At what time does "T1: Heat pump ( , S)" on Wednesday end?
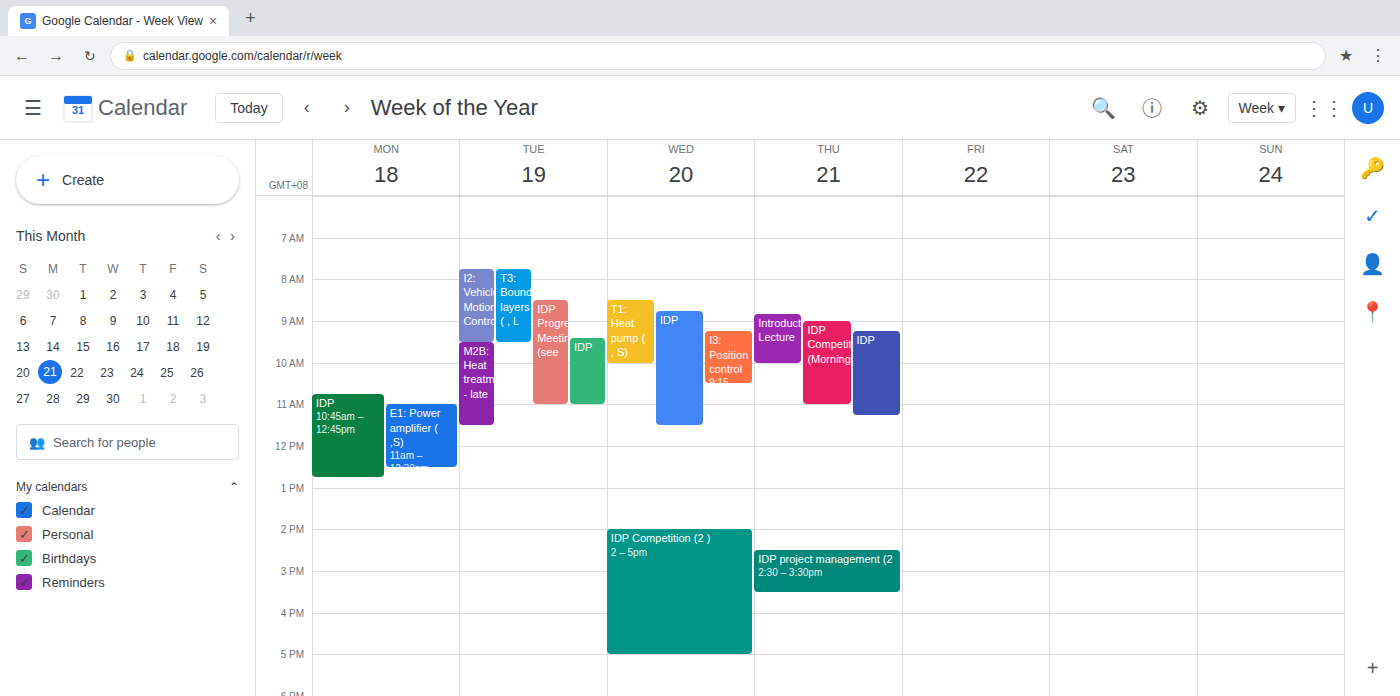
10:00 AM